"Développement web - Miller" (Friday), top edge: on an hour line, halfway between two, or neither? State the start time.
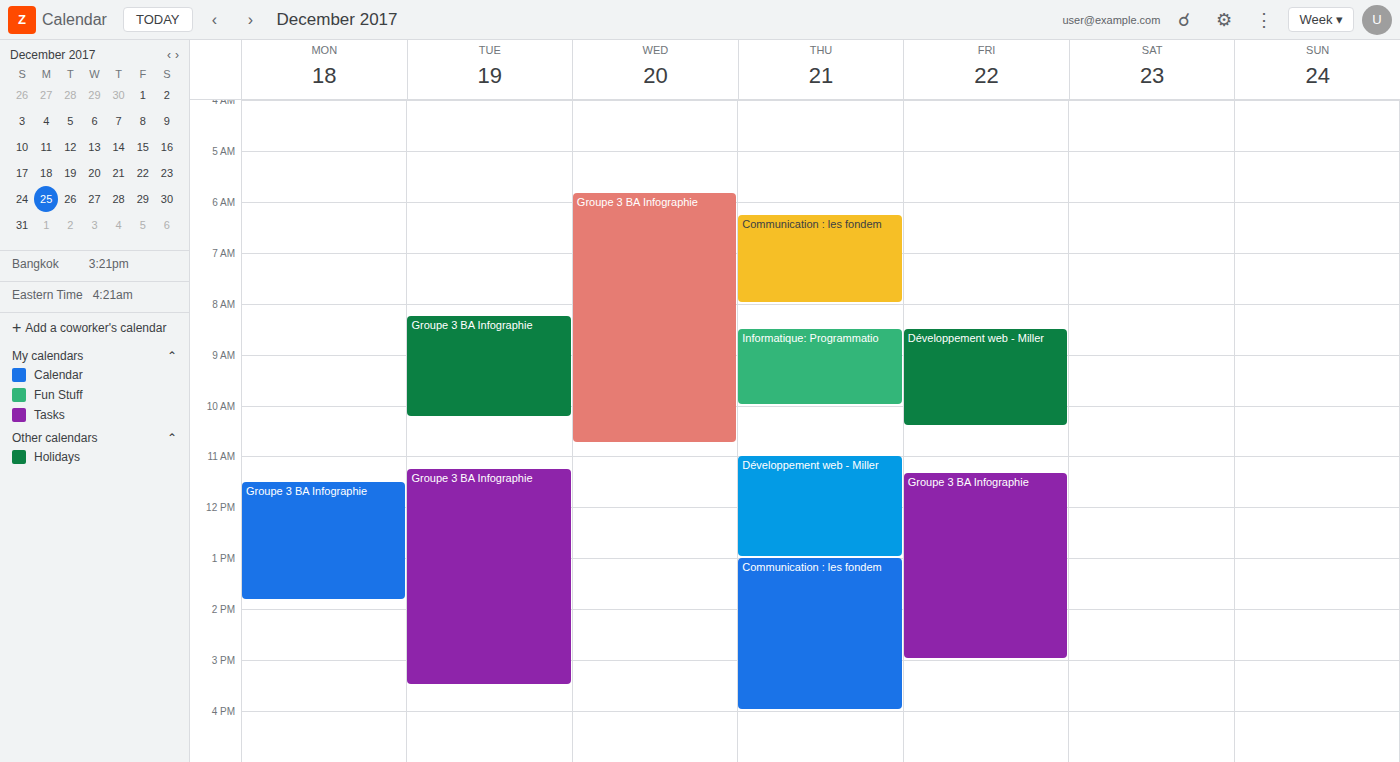
8:30 AM -- halfway between the 8 AM and 9 AM lines.